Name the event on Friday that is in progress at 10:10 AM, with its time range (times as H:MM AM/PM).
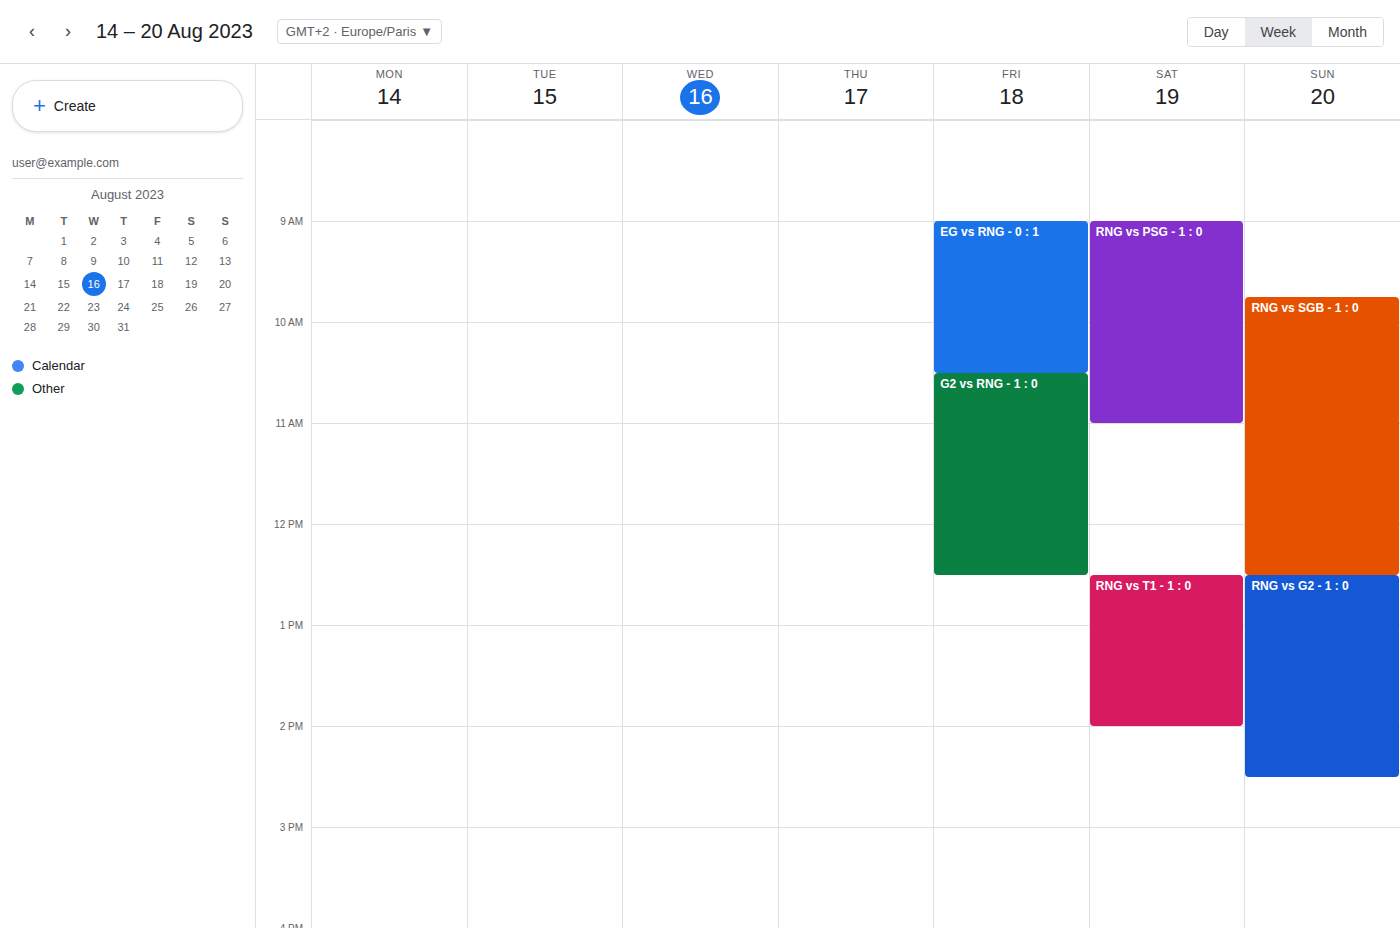
"EG vs RNG - 0 : 1", 9:00 AM to 10:30 AM